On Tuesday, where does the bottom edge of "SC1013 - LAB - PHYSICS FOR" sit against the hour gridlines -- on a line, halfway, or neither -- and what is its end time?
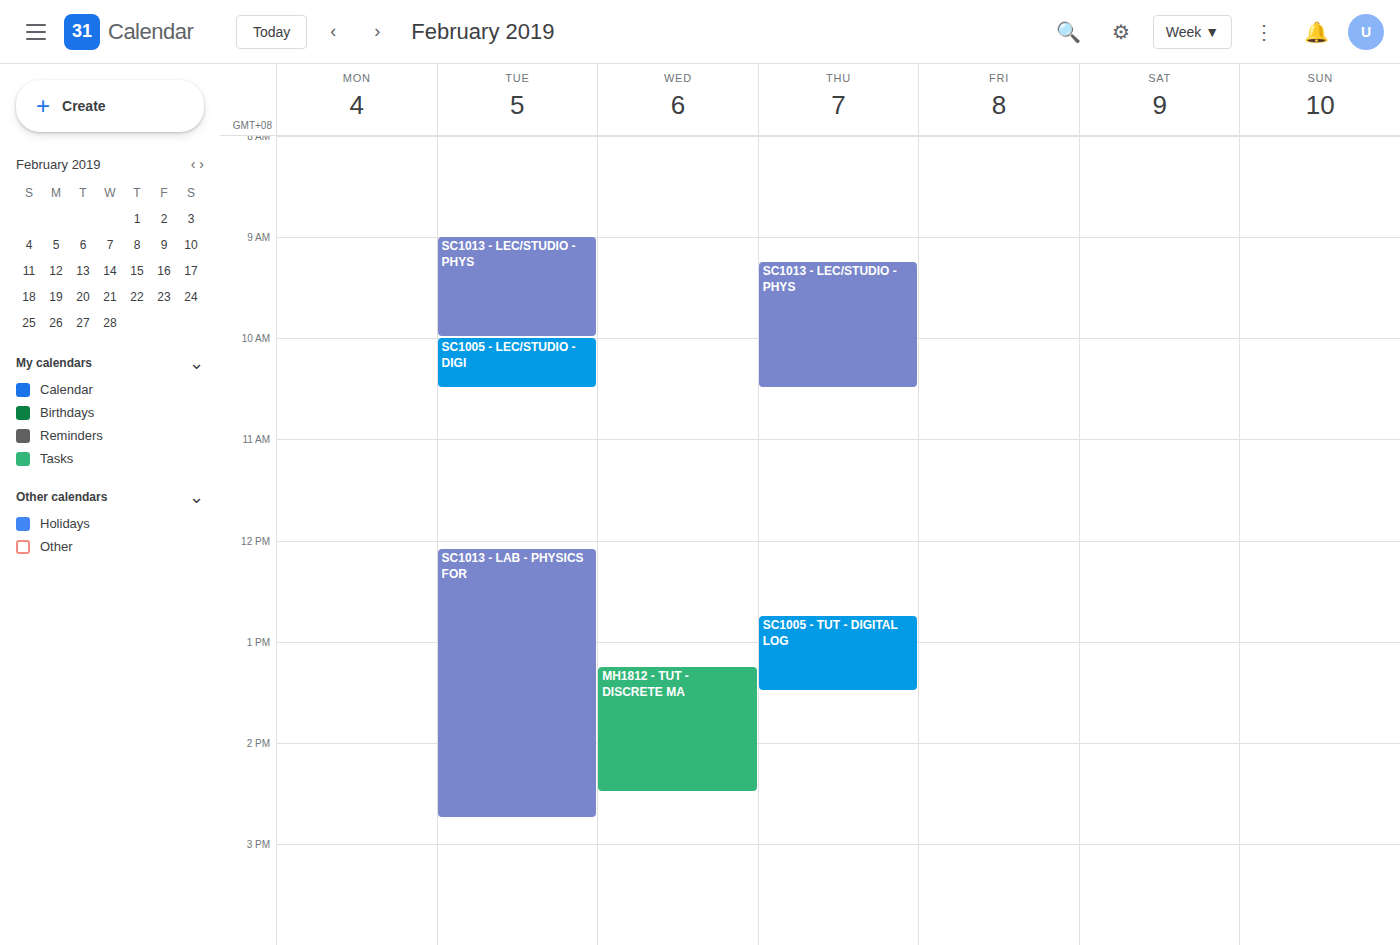
2:45 PM -- neither: three quarters of the way from the 2 PM line to the 3 PM line.